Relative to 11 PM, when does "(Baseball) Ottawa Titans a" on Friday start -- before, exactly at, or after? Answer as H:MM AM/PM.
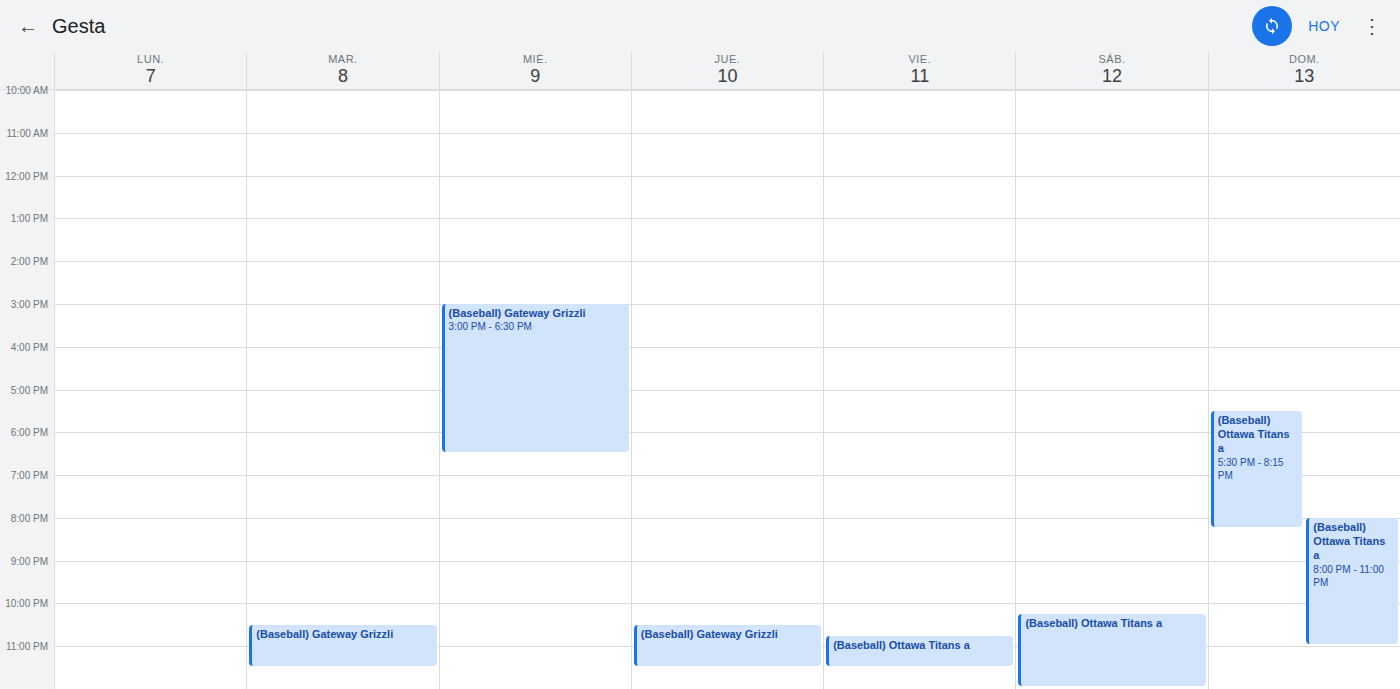
10:45 PM -- before 11 PM, 15 minutes above the 11 PM line.